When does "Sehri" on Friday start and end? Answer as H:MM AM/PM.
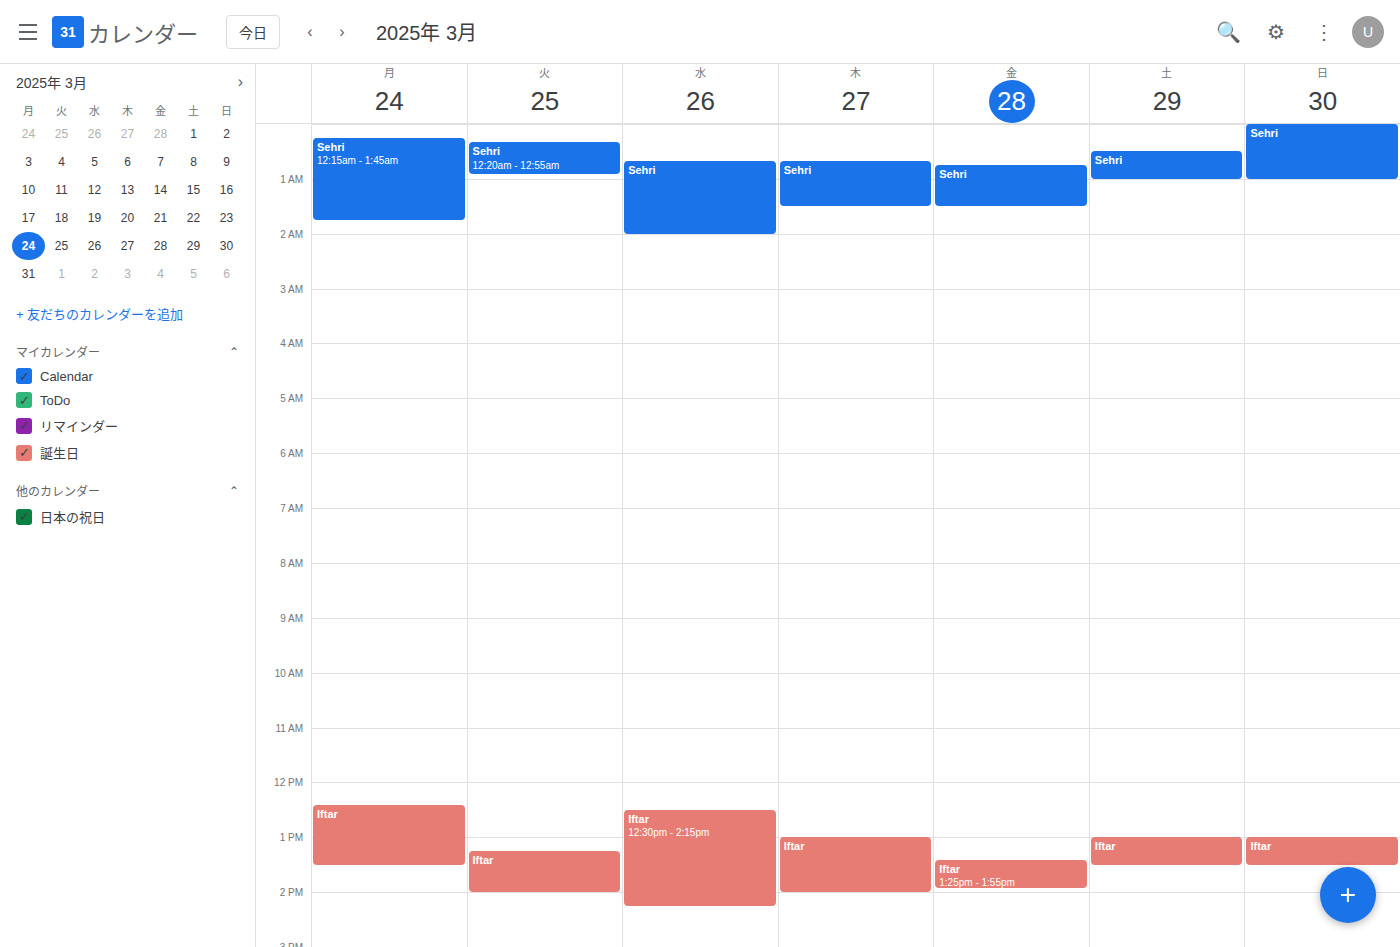
12:45 AM to 1:30 AM